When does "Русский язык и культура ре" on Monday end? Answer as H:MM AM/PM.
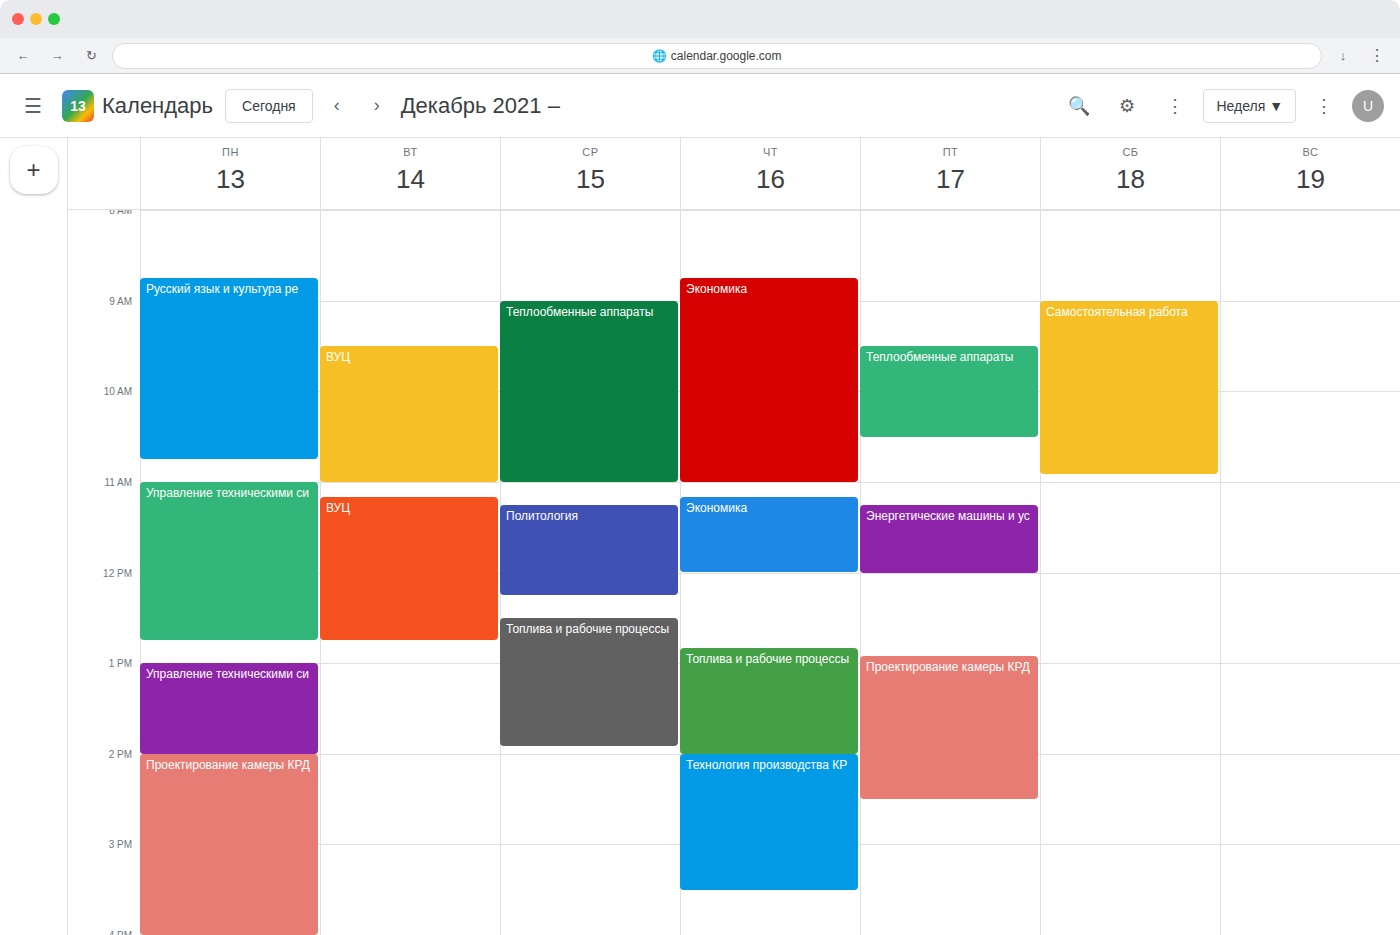
10:45 AM